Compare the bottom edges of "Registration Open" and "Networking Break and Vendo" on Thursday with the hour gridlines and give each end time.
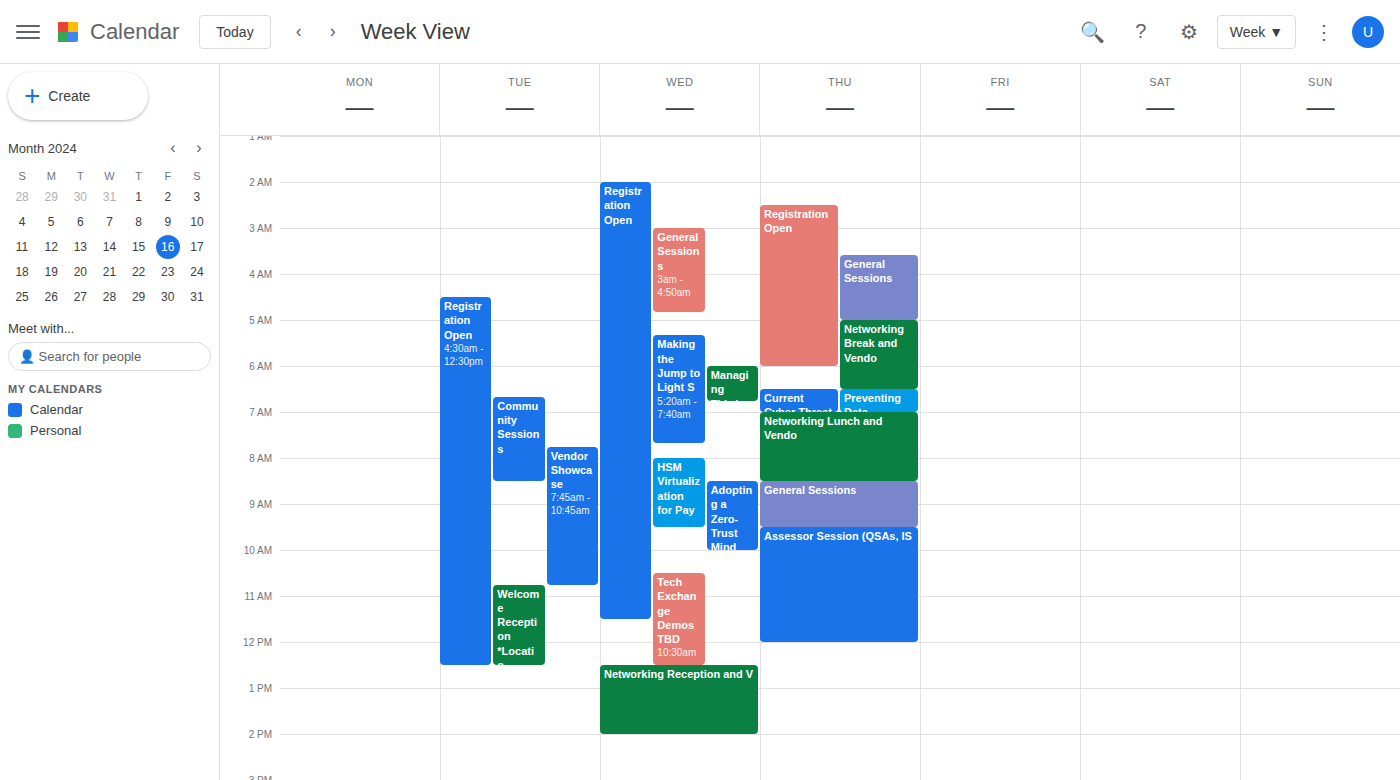
"Registration Open": 6:00 AM, exactly on the 6 AM line. "Networking Break and Vendo": 6:30 AM, halfway between the 6 AM and 7 AM lines.